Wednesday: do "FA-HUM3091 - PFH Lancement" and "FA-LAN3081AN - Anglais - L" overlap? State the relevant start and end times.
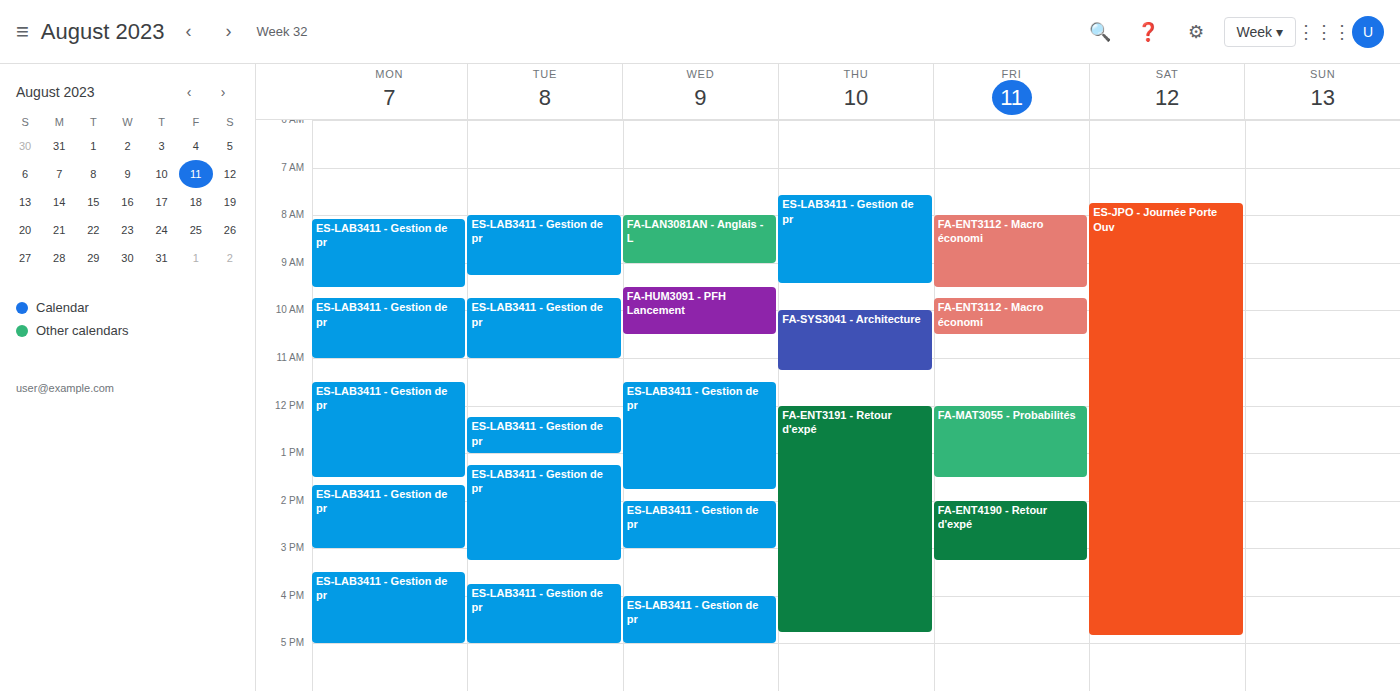
"FA-LAN3081AN - Anglais - L" ends at 9:00 AM and "FA-HUM3091 - PFH Lancement" starts at 9:30 AM -- no overlap.